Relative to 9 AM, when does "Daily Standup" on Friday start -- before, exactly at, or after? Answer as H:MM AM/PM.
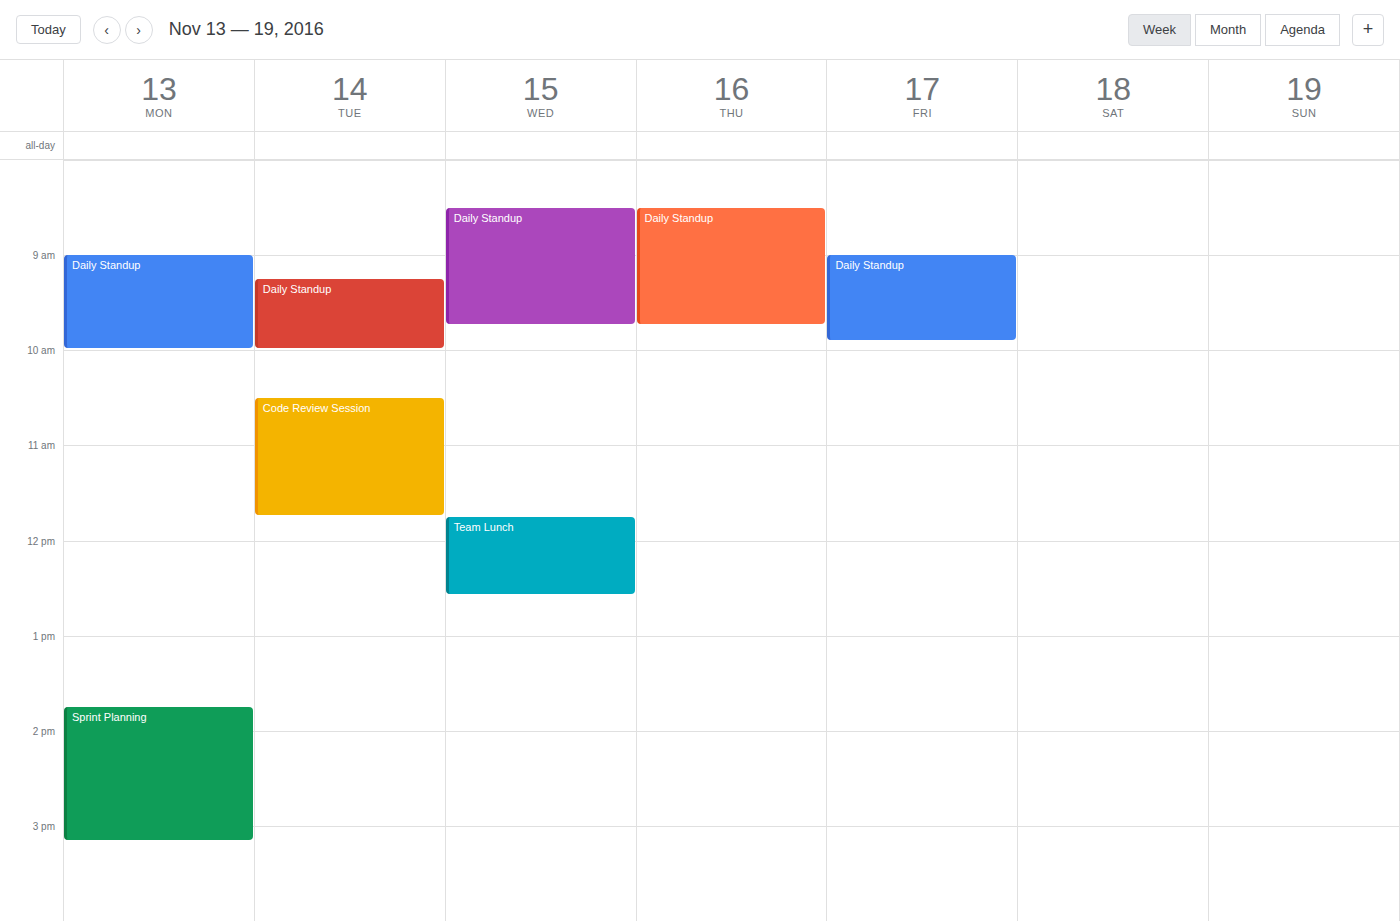
9:00 AM -- exactly at 9 AM, on the 9 AM line.